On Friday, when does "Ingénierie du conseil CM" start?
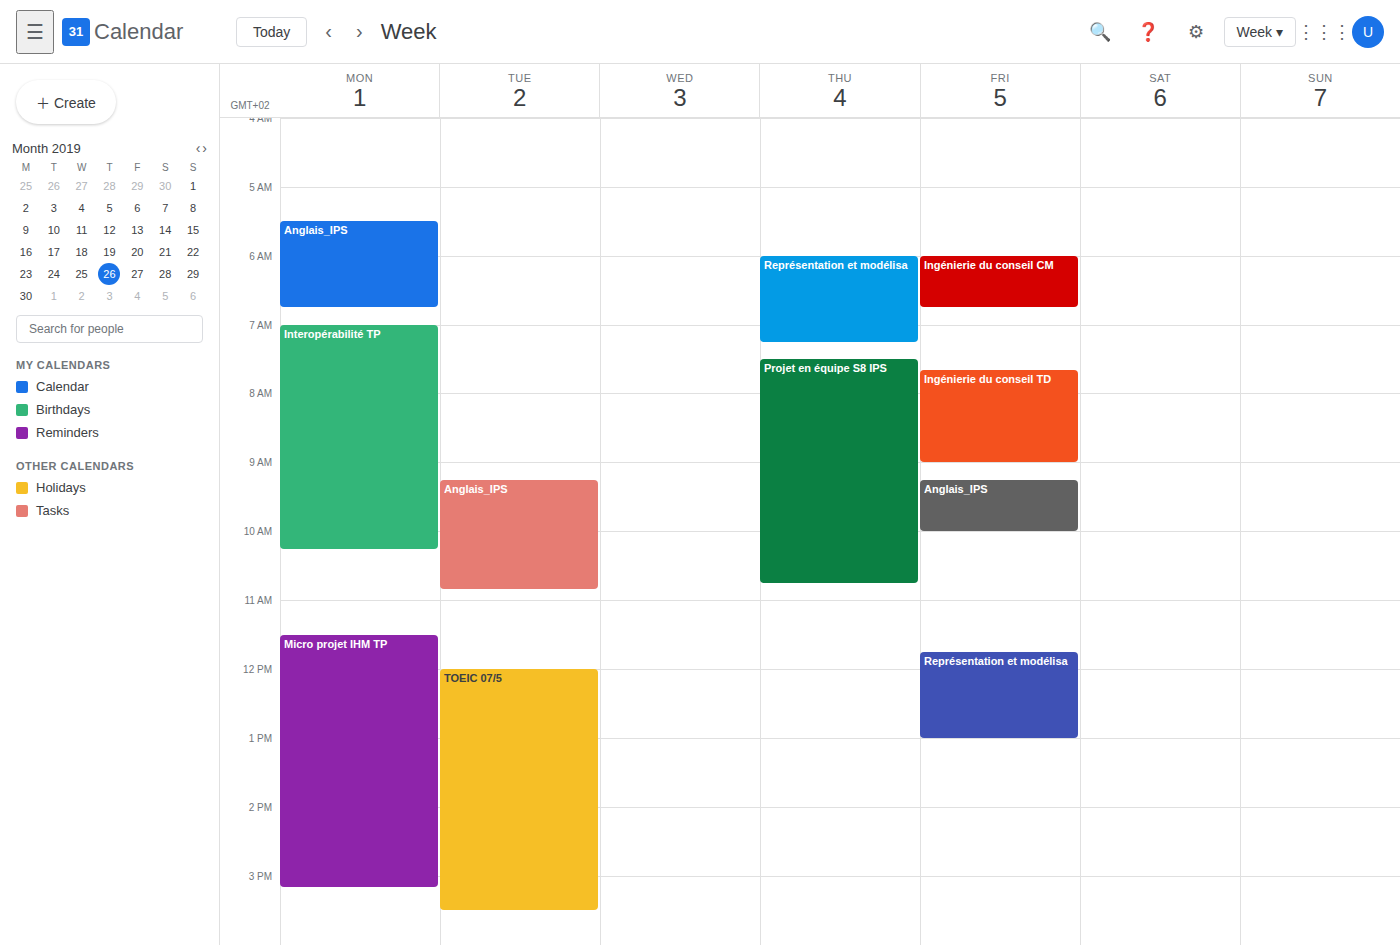
06:00